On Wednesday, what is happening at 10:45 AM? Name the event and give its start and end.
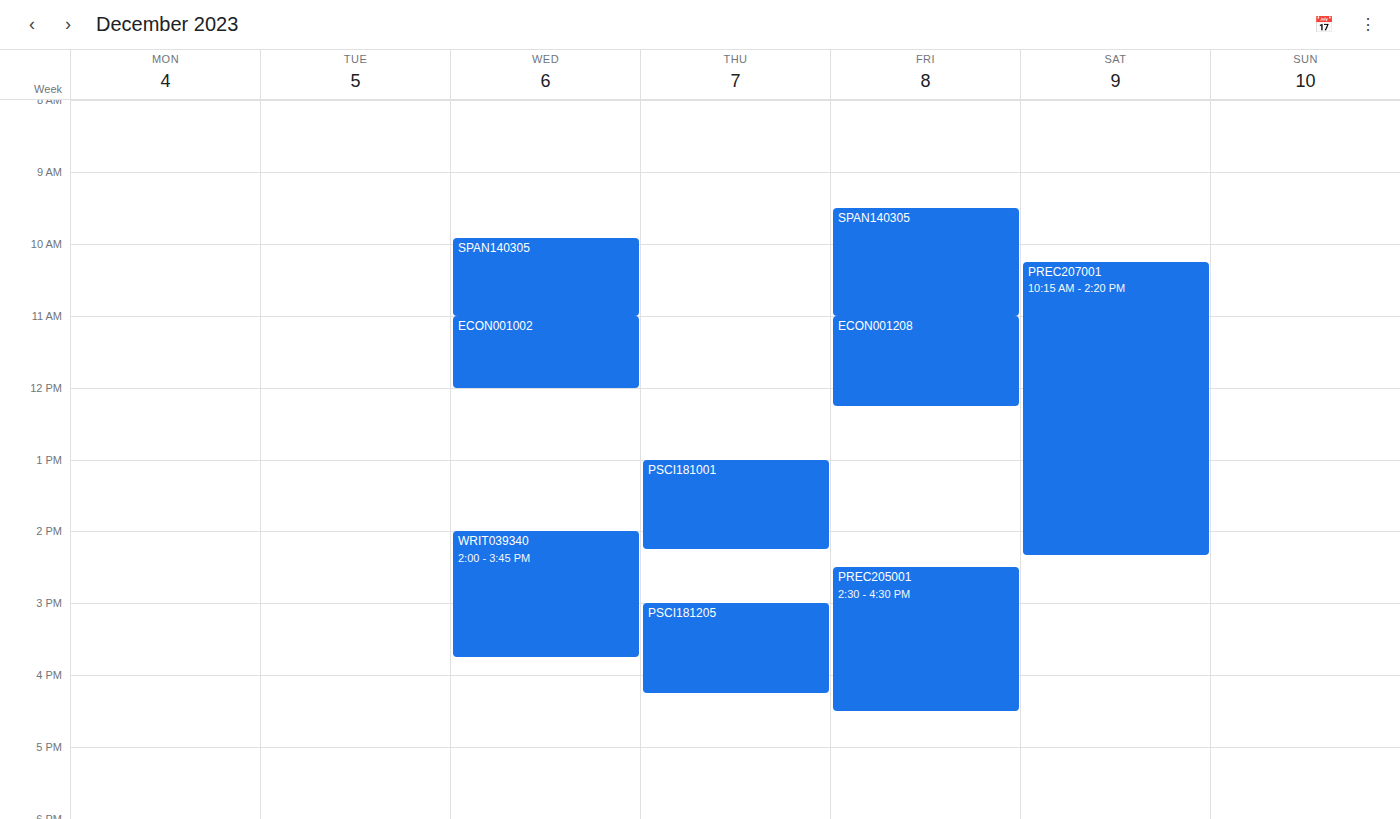
"SPAN140305", 9:55 AM to 11:00 AM